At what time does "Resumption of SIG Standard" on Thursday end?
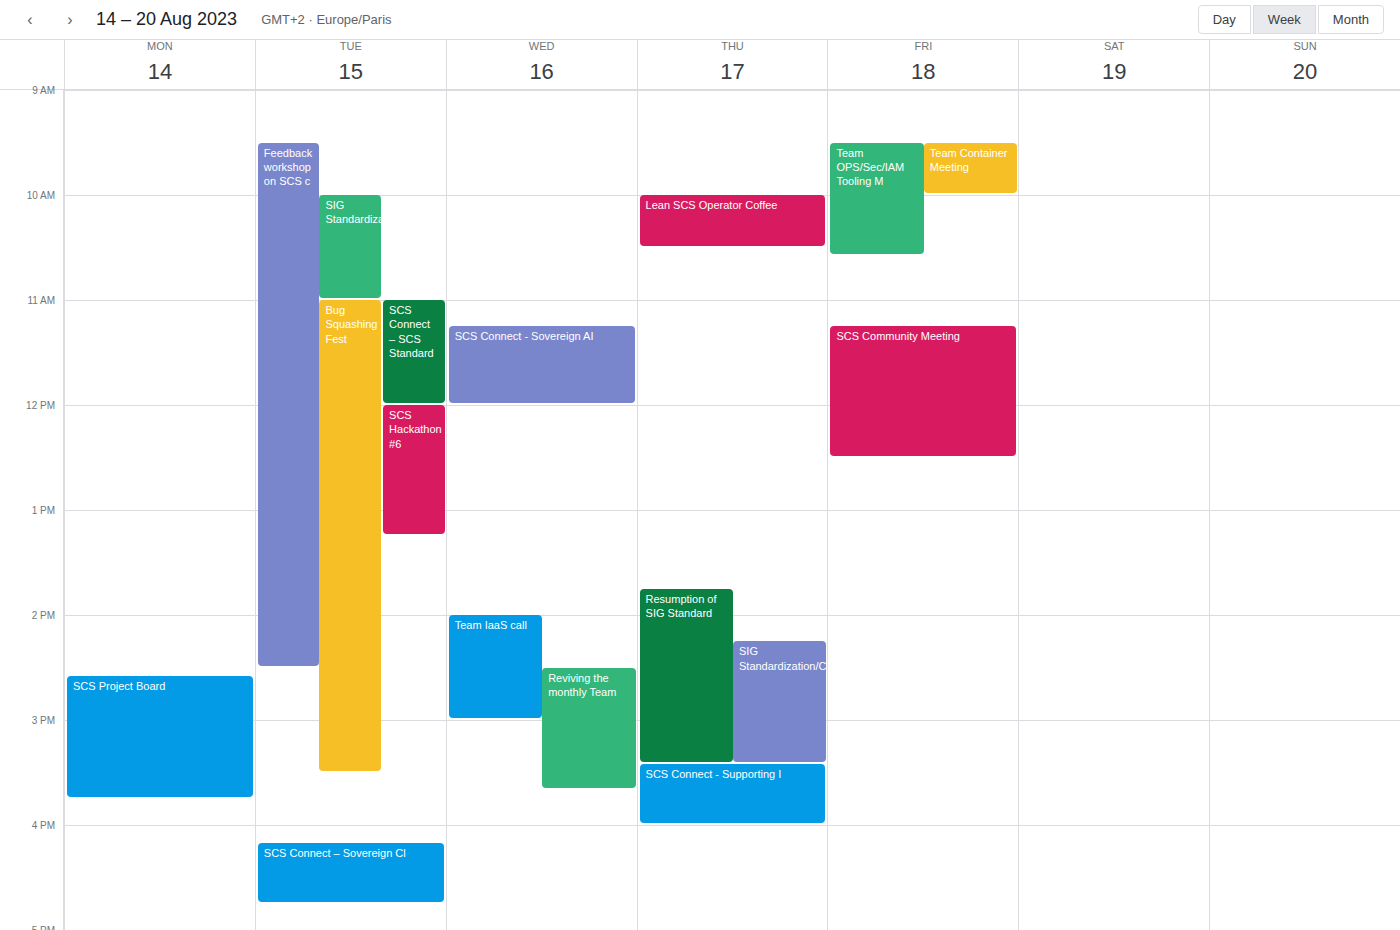
3:25 PM